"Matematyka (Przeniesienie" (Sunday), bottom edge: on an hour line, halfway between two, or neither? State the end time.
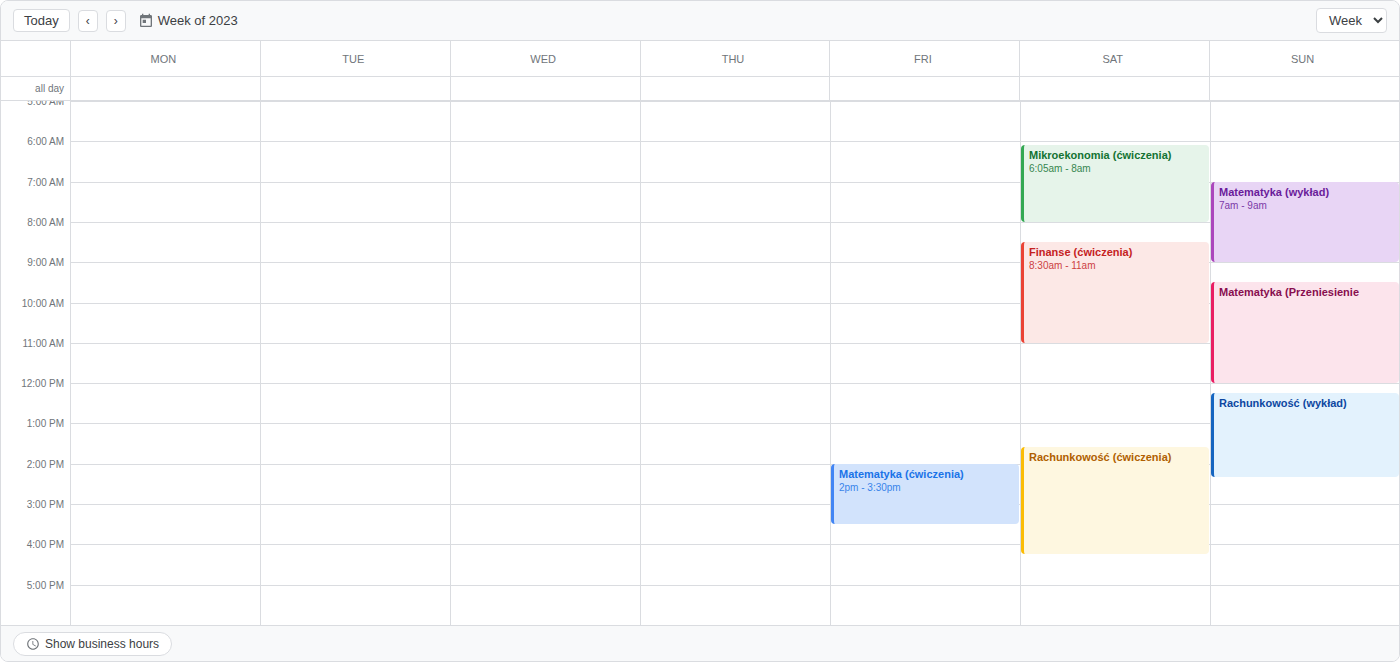
12:00 PM -- exactly on the 12 PM line.